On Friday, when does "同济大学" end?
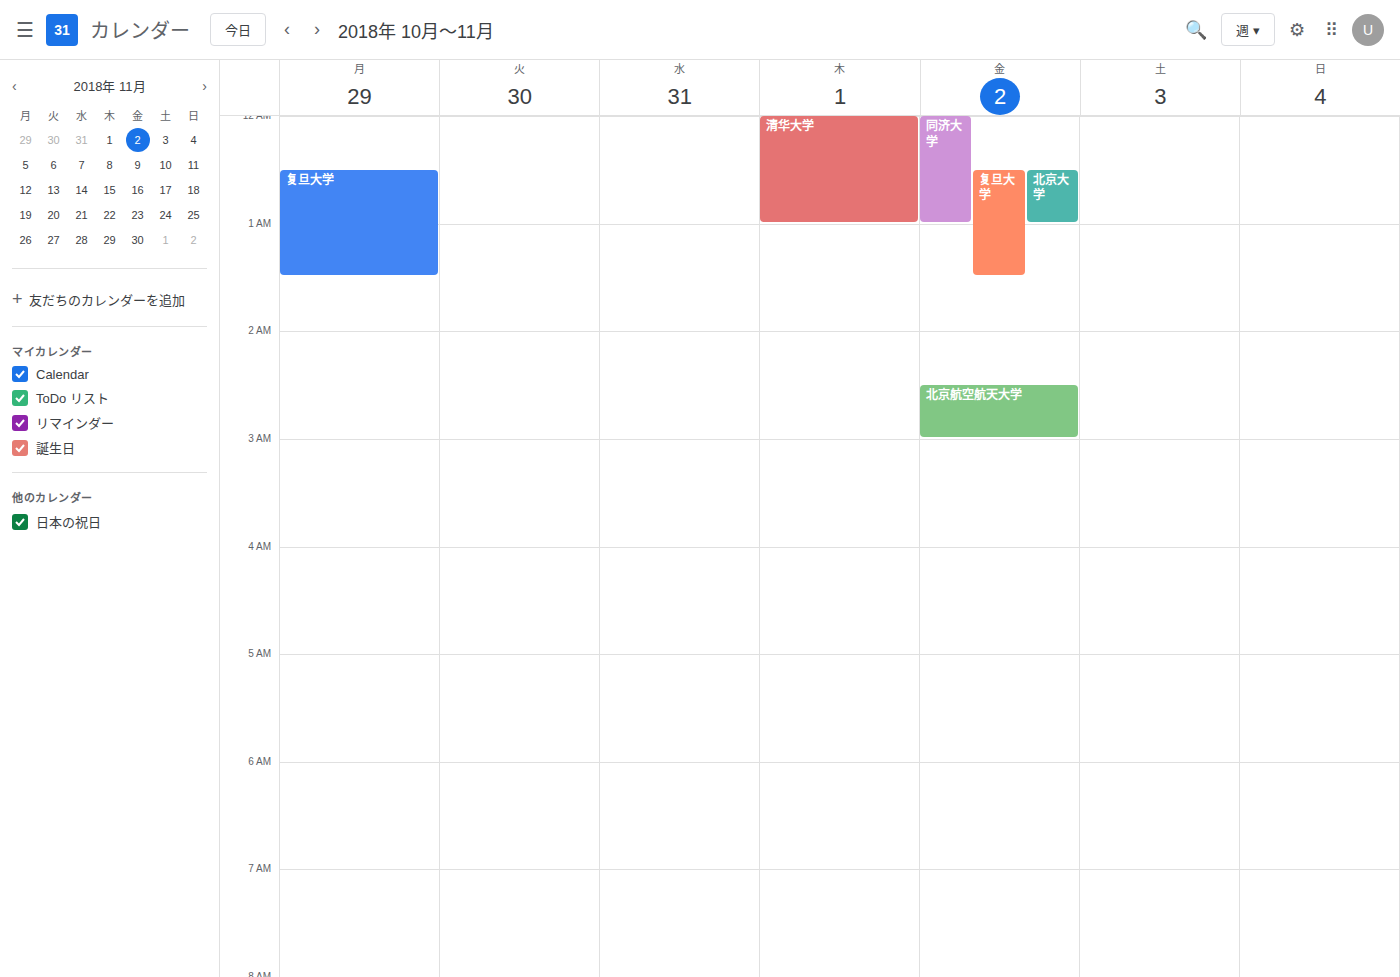
1:00 AM